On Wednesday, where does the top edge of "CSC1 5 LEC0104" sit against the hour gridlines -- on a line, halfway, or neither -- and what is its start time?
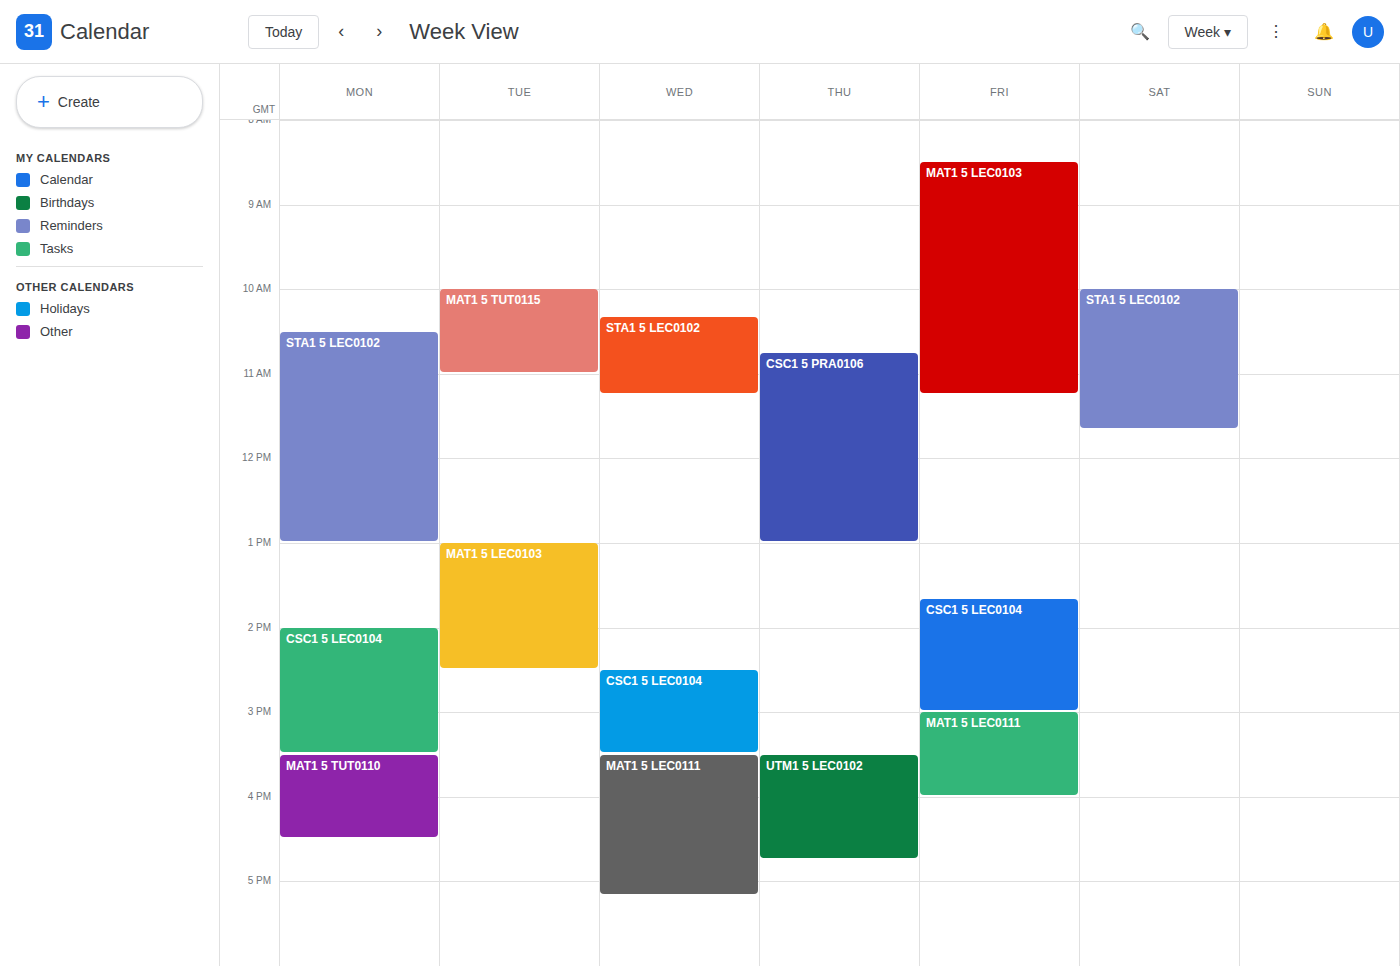
2:30 PM -- halfway between the 2 PM and 3 PM lines.